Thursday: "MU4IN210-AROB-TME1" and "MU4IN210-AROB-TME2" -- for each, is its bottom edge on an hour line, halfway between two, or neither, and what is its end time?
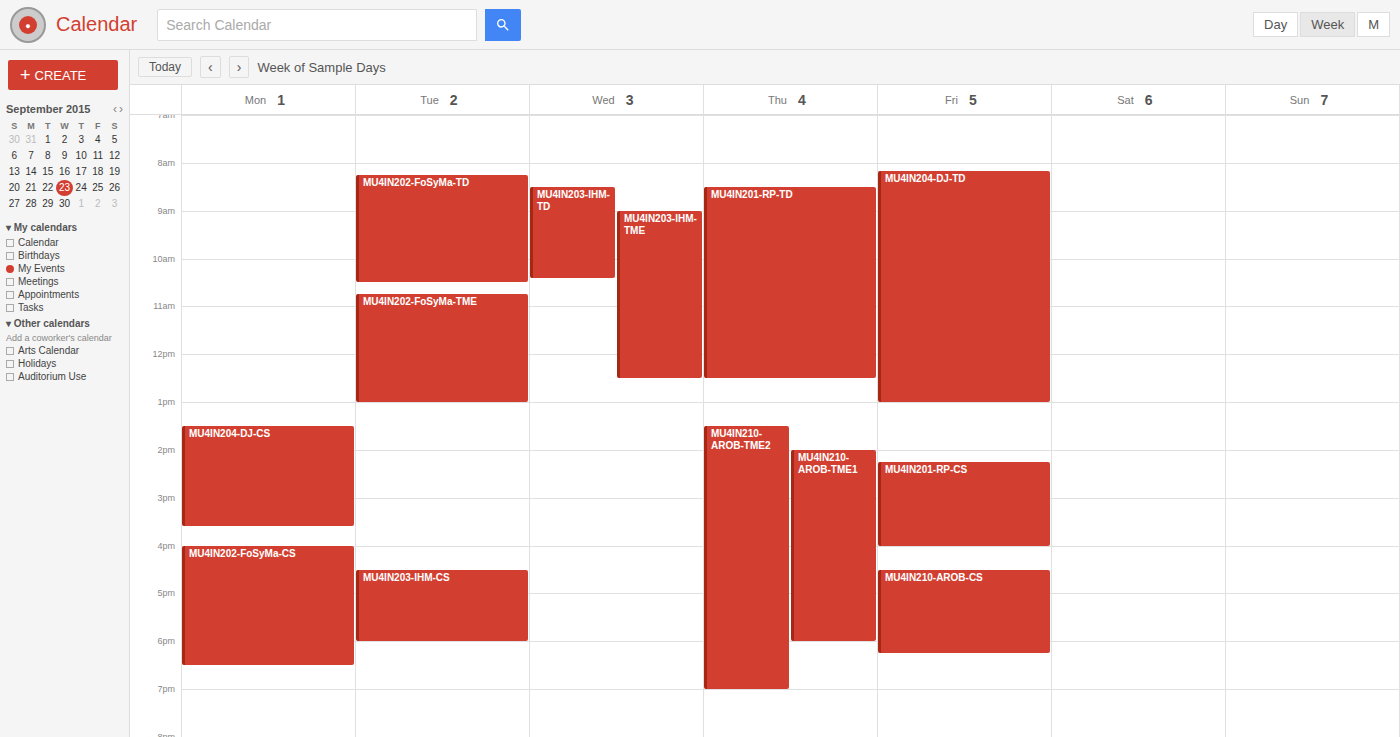
"MU4IN210-AROB-TME1": 6:00 PM, exactly on the 6 PM line. "MU4IN210-AROB-TME2": 7:00 PM, exactly on the 7 PM line.